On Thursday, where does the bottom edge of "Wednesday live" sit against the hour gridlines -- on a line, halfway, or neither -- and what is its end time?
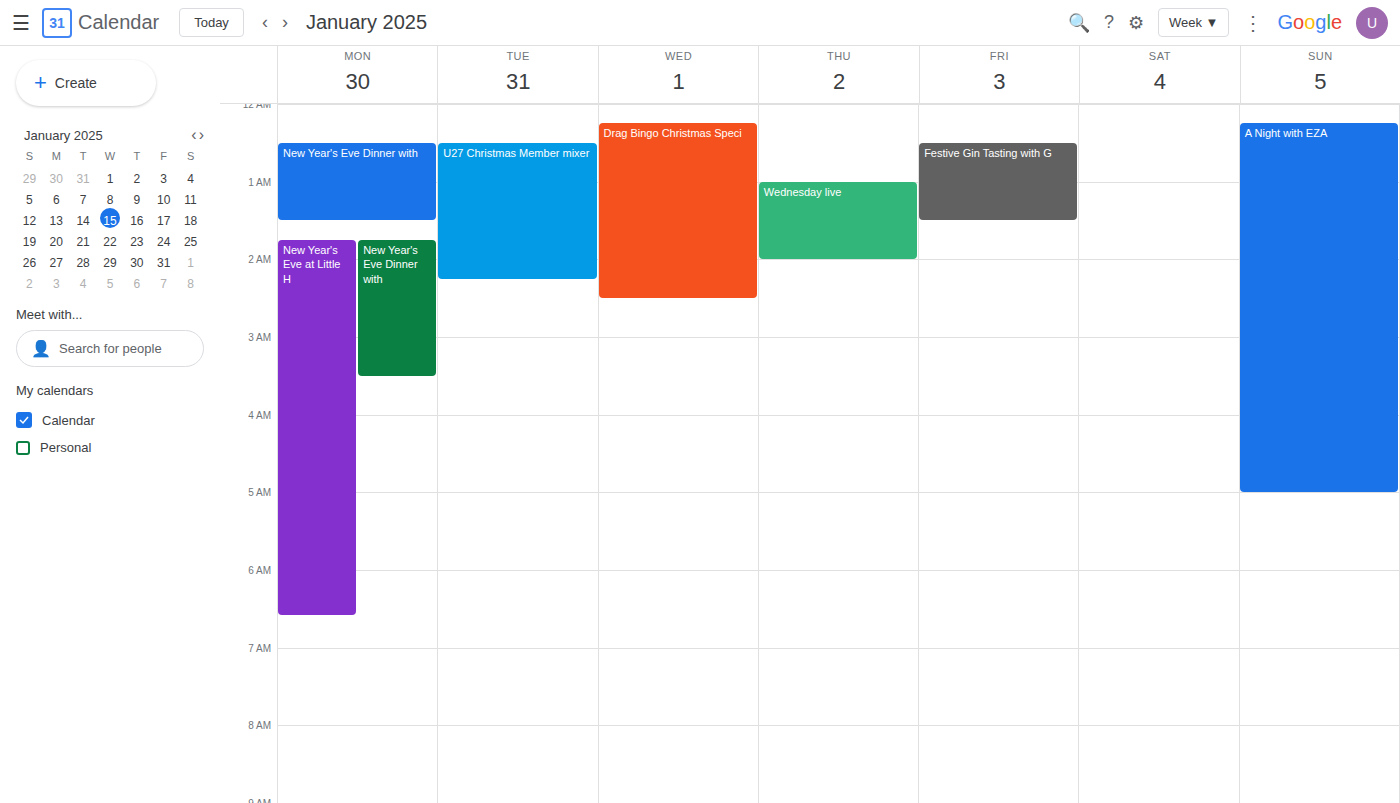
2:00 AM -- exactly on the 2 AM line.